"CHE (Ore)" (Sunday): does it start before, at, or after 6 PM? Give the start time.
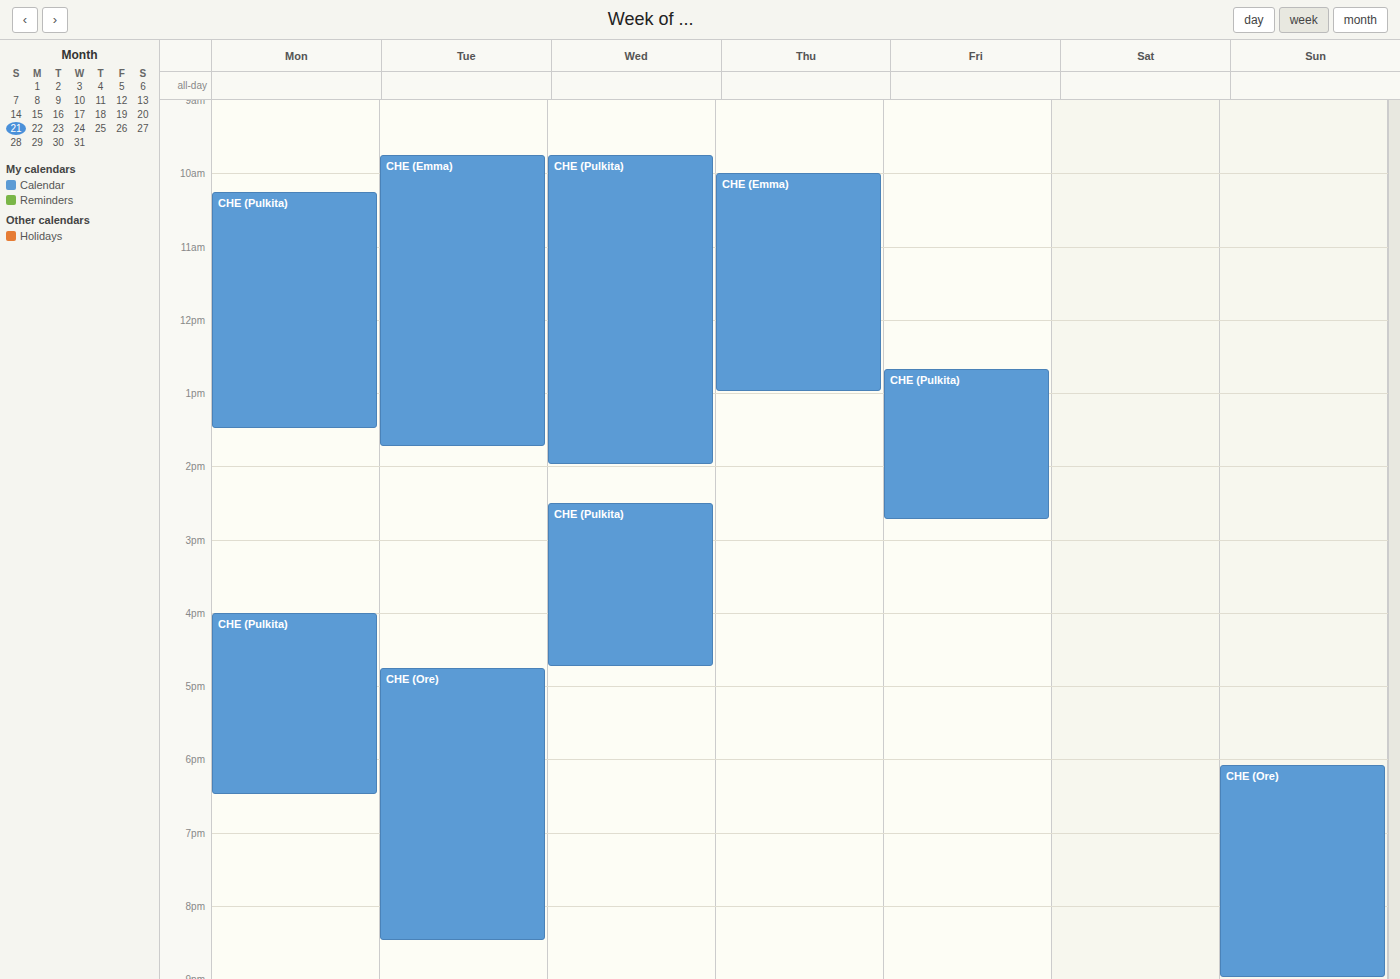
6:05 PM -- after 6 PM, 5 minutes below the 6 PM line.